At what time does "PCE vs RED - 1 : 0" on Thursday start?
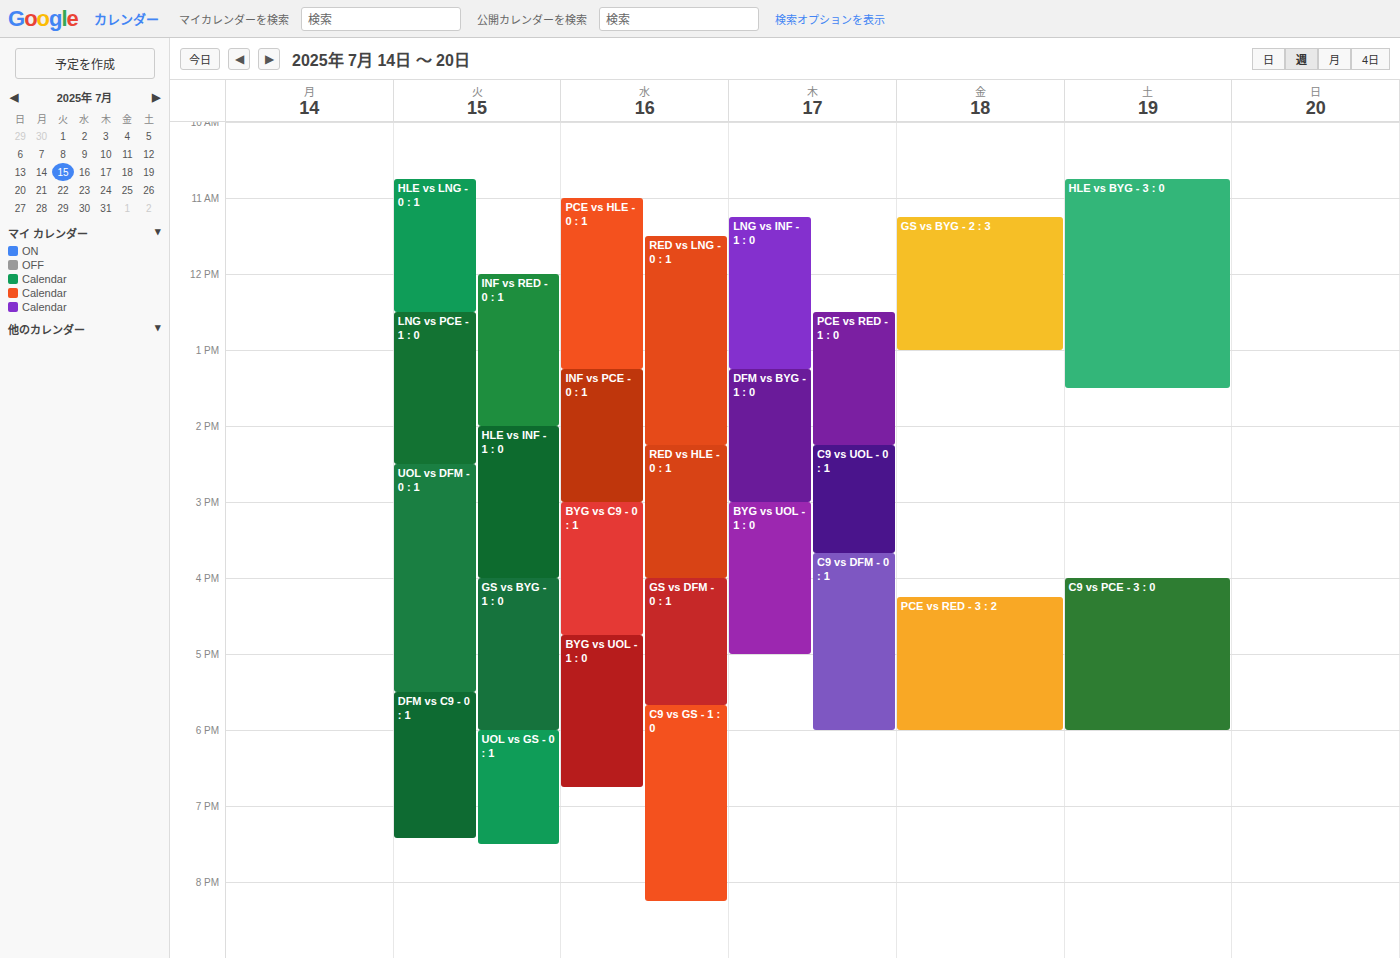
12:30 PM